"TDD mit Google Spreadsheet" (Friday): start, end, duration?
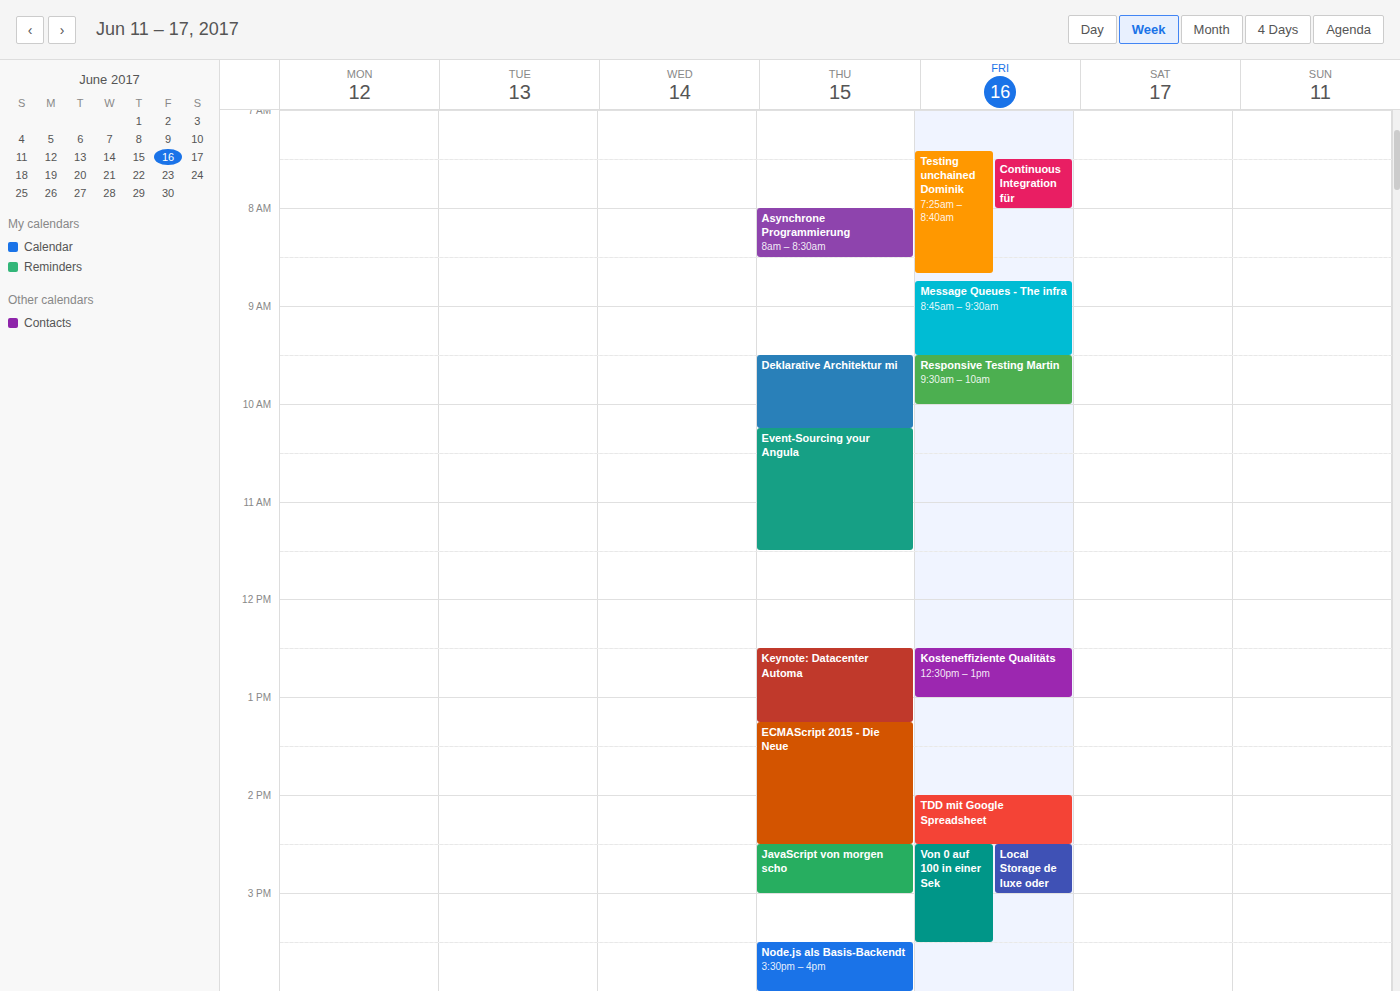
2:00 PM to 2:30 PM, 30 minutes